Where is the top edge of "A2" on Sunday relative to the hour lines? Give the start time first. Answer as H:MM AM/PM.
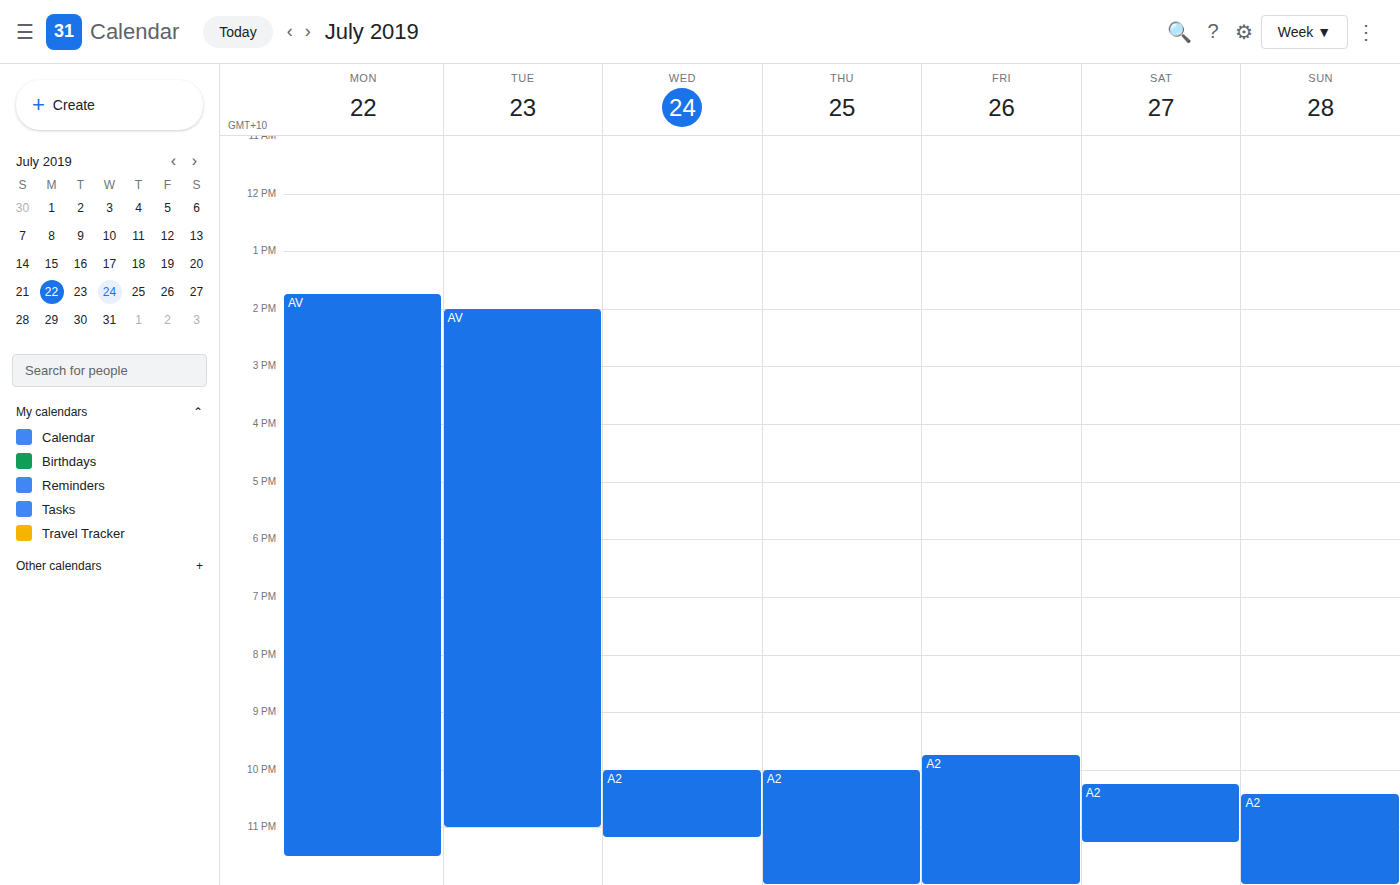
10:25 PM -- neither: 25 minutes below the 10 PM line and 35 minutes above the 11 PM line.